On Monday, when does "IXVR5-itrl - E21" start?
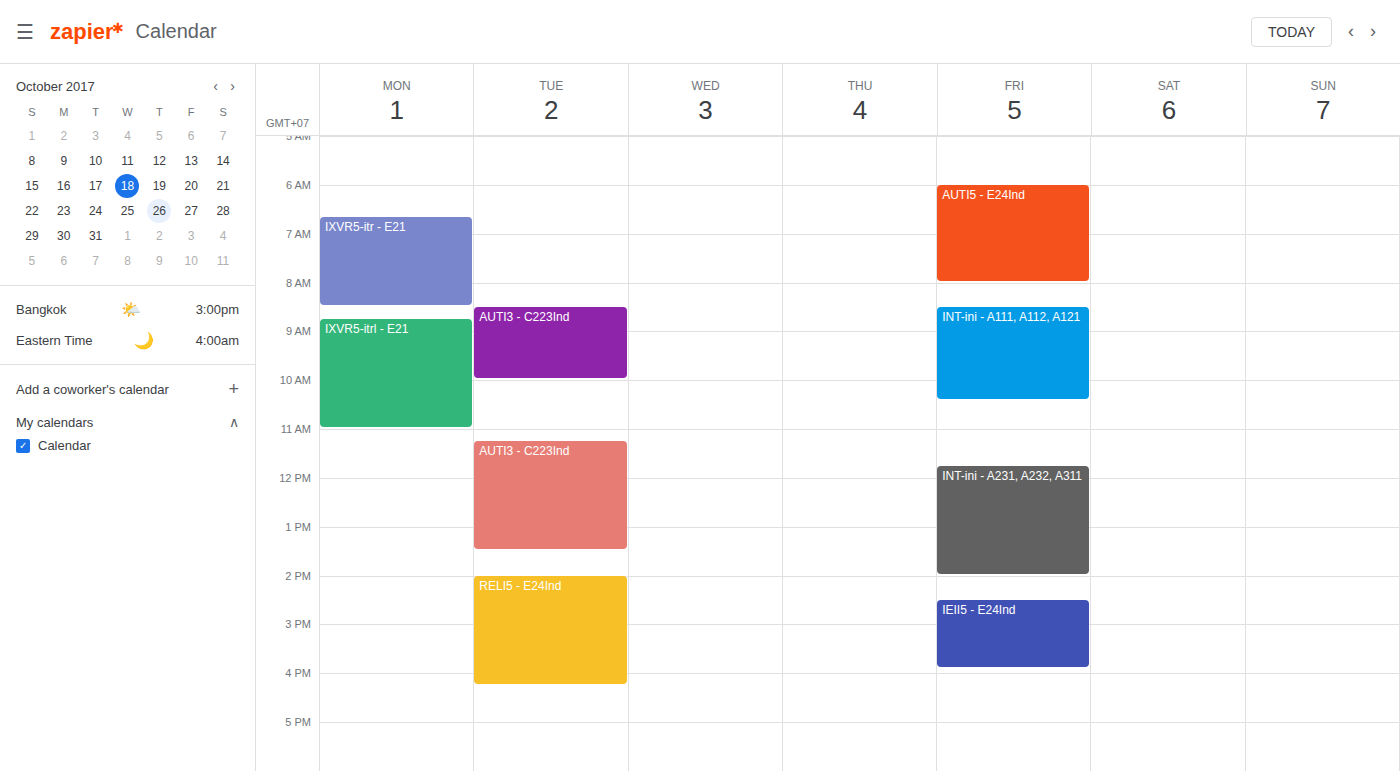
8:45 AM